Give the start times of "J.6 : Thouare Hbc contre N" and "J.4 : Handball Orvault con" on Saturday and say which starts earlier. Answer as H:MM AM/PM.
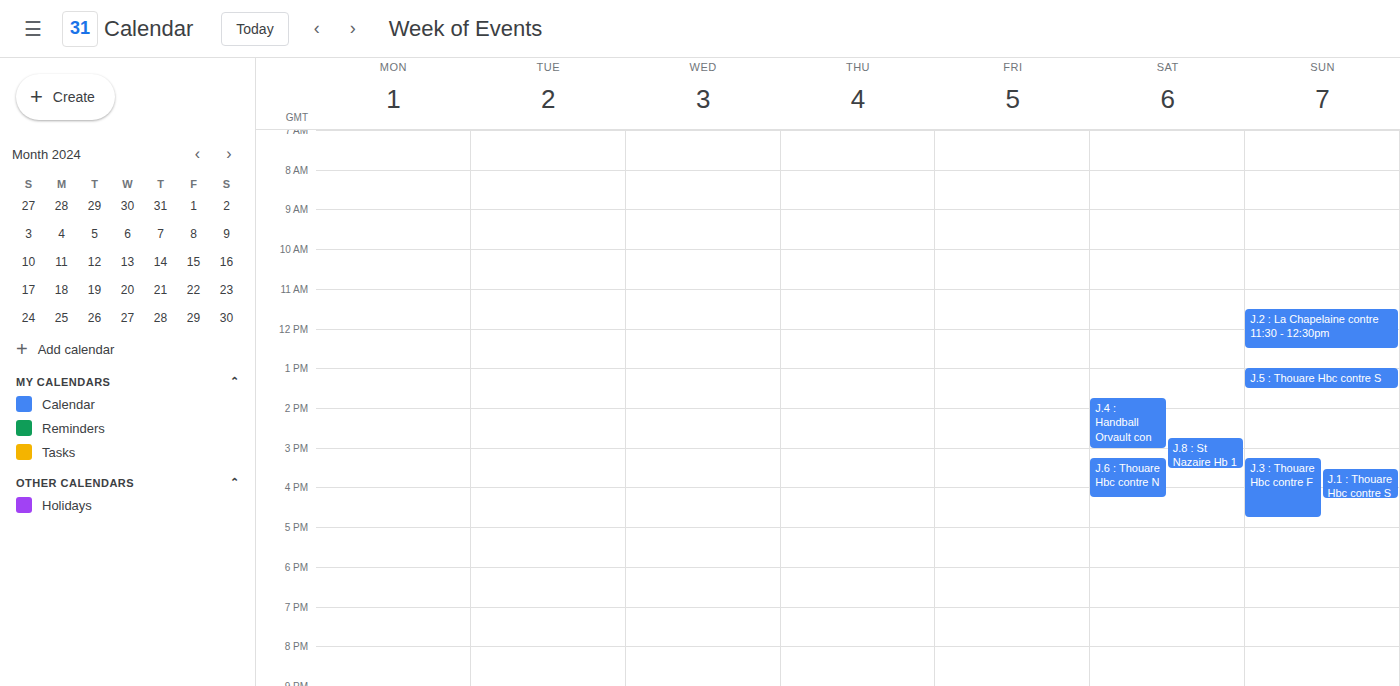
"J.4 : Handball Orvault con" 1:45 PM; "J.6 : Thouare Hbc contre N" 3:15 PM.